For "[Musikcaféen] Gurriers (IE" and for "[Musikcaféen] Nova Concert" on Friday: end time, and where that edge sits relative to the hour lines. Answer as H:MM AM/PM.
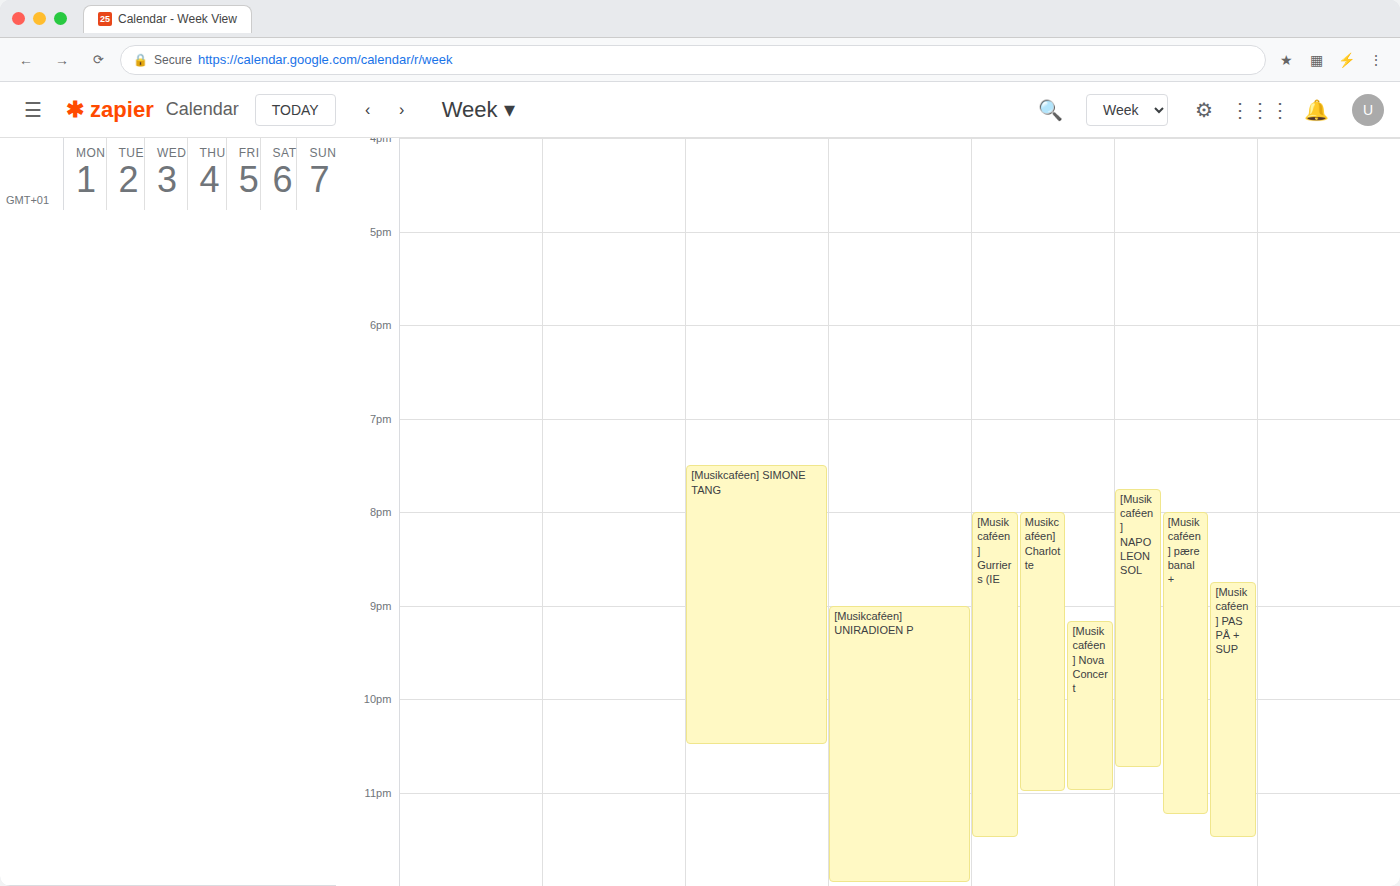
"[Musikcaféen] Gurriers (IE": 11:30 PM, halfway between the 11 PM and 12 AM lines. "[Musikcaféen] Nova Concert": 11:00 PM, exactly on the 11 PM line.